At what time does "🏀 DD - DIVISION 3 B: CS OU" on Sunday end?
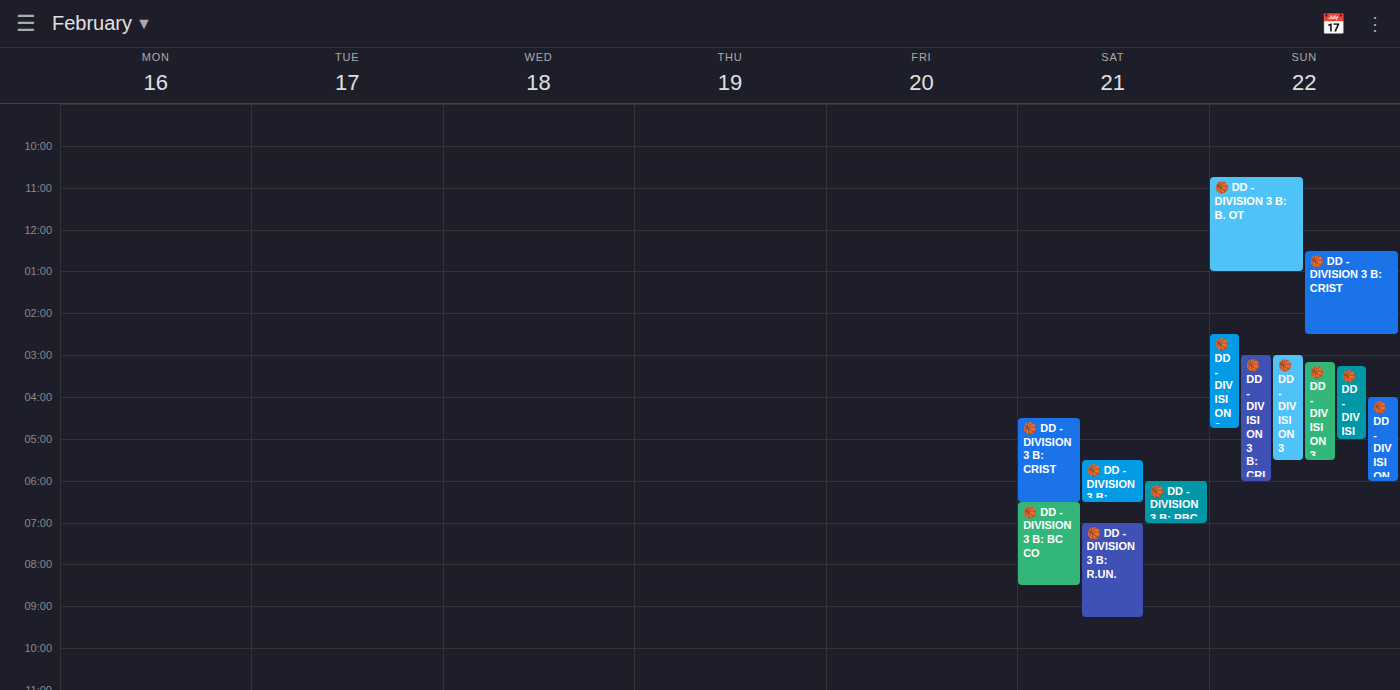
4:45 PM